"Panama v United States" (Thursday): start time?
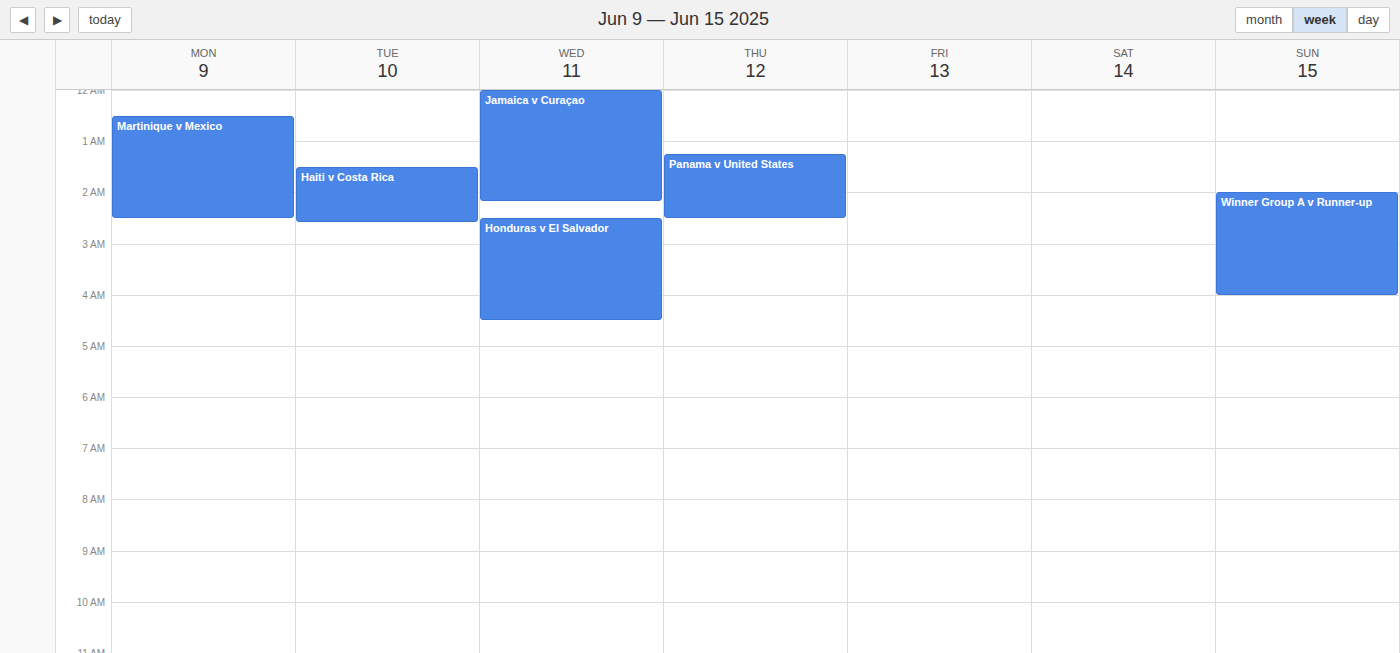
01:15